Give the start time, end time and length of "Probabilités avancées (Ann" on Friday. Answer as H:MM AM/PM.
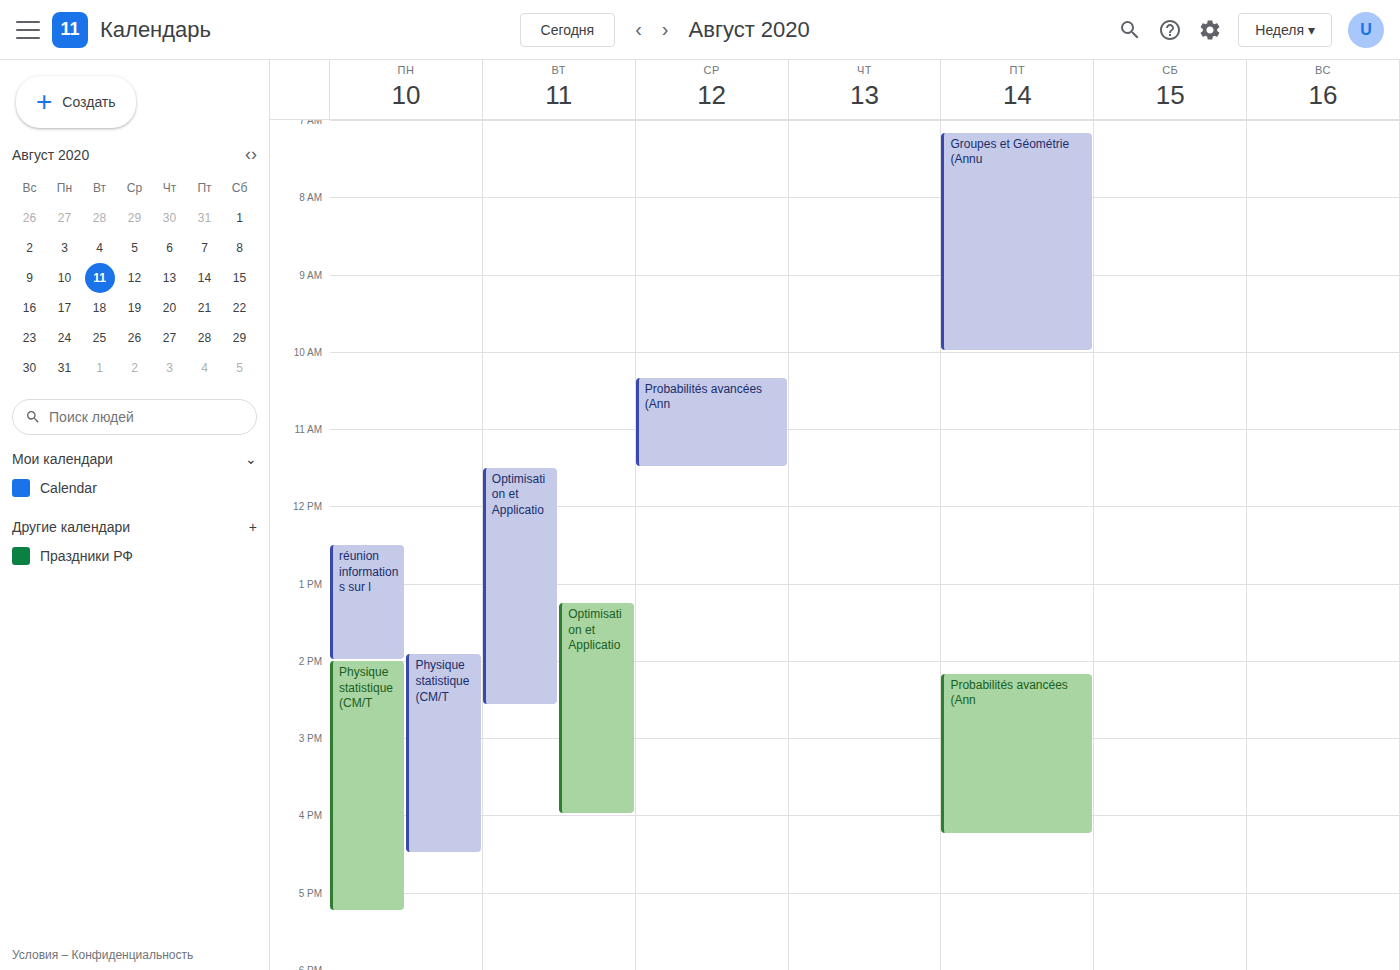
2:10 PM to 4:15 PM, 2 hours 5 minutes